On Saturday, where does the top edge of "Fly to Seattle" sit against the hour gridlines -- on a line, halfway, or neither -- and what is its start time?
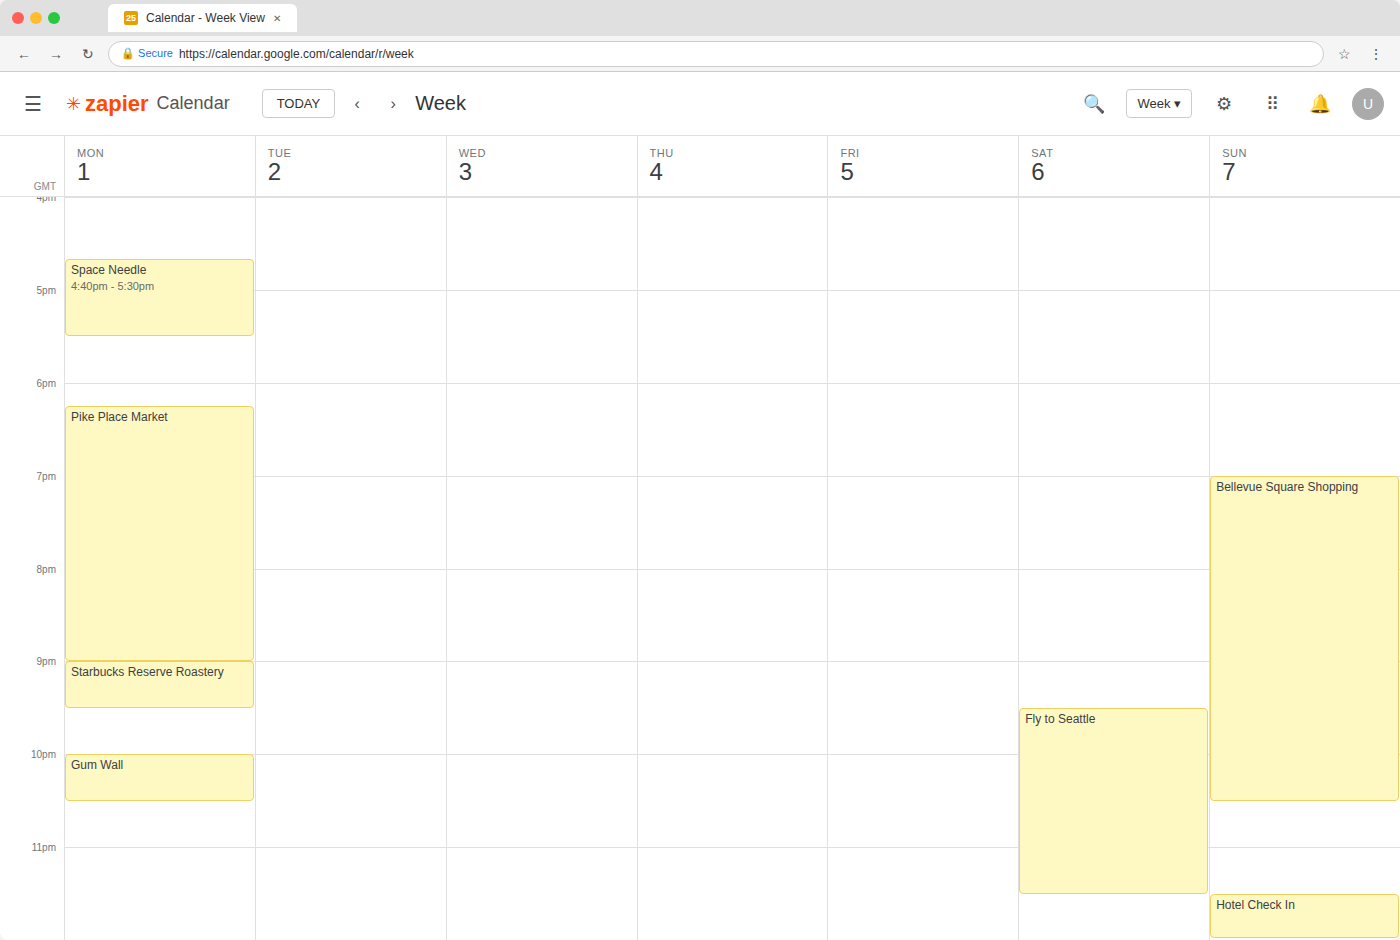
9:30 PM -- halfway between the 9 PM and 10 PM lines.